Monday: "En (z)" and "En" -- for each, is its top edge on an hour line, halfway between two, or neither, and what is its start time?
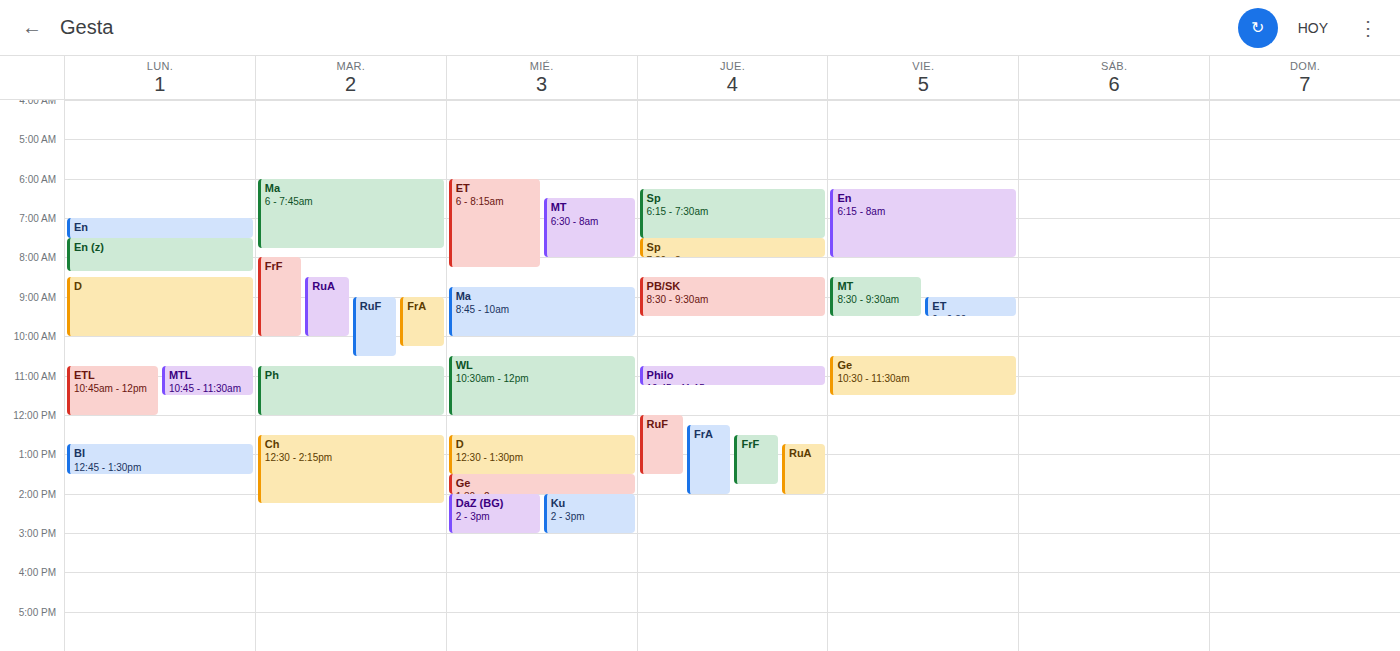
"En (z)": 7:30 AM, halfway between the 7 AM and 8 AM lines. "En": 7:00 AM, exactly on the 7 AM line.